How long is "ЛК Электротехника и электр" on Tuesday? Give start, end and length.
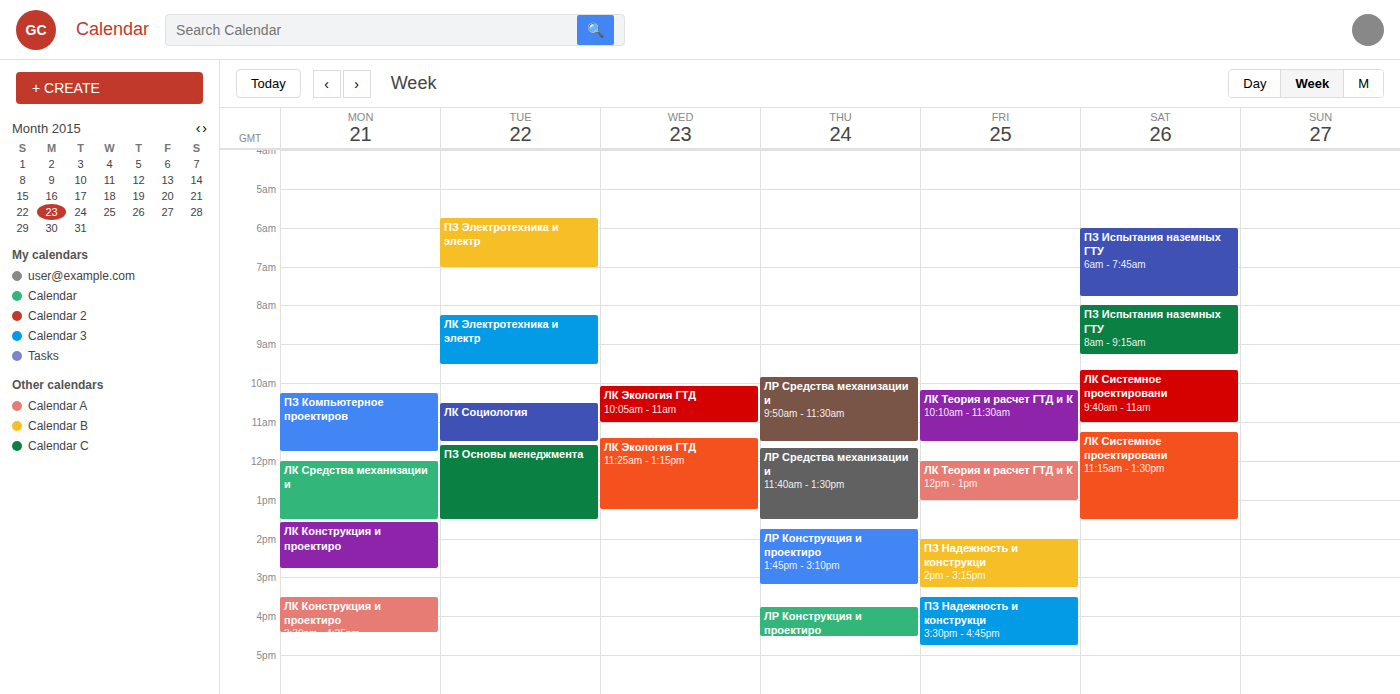
8:15 AM to 9:30 AM, 1 hour 15 minutes